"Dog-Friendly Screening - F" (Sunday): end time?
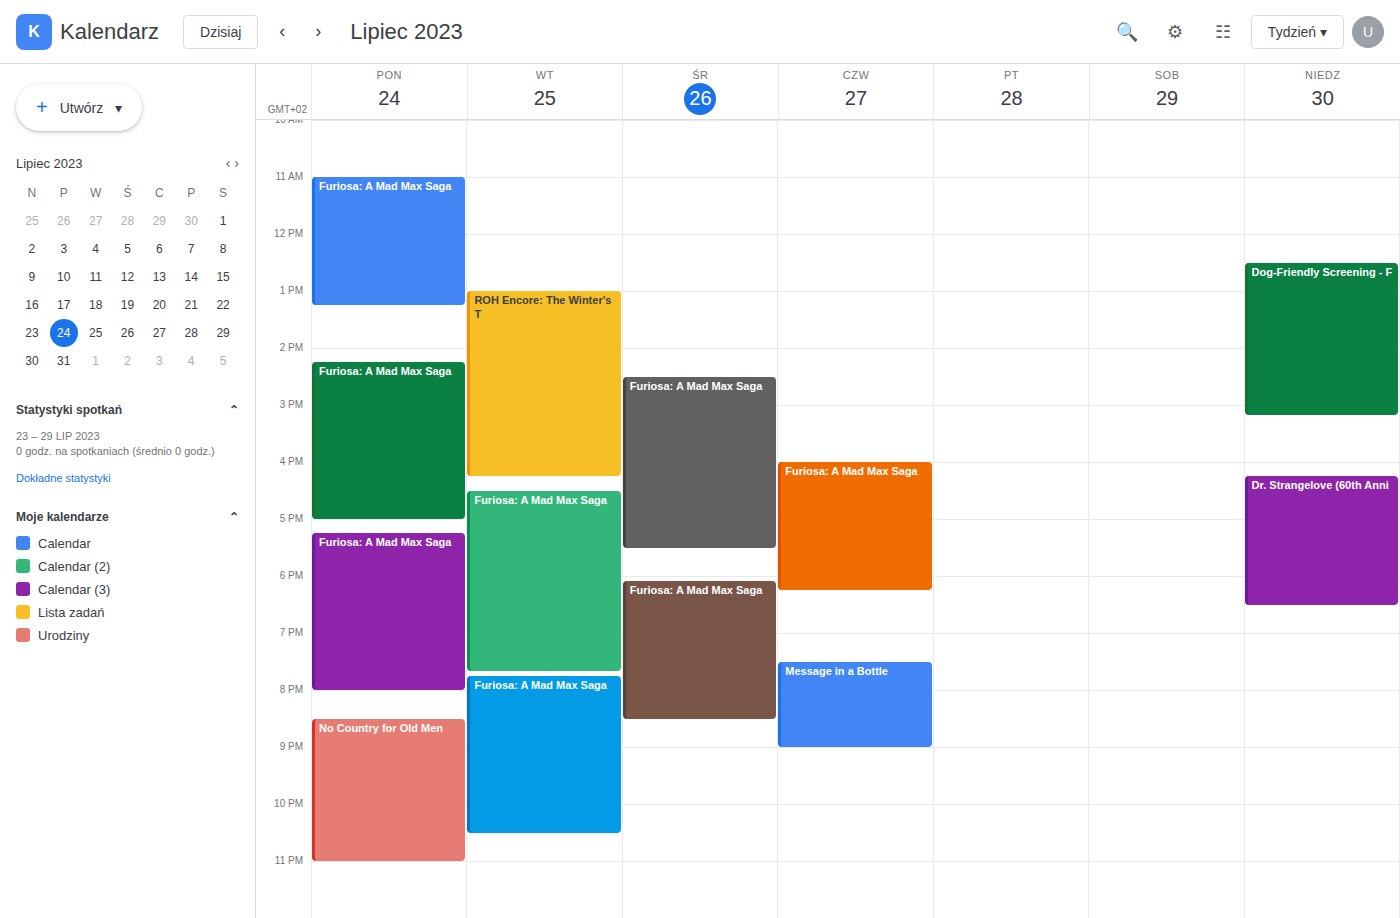
3:10 PM